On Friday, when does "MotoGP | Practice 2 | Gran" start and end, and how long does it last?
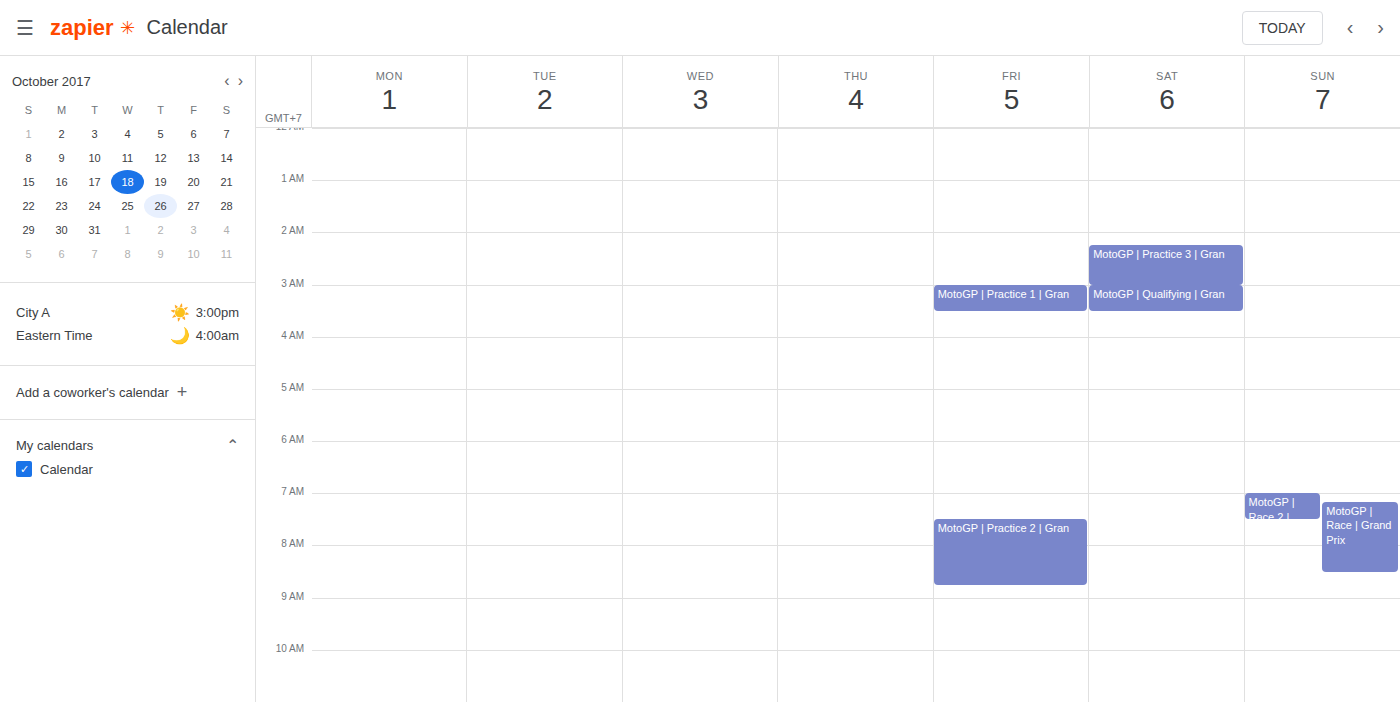
7:30 AM to 8:45 AM, 1 hour 15 minutes